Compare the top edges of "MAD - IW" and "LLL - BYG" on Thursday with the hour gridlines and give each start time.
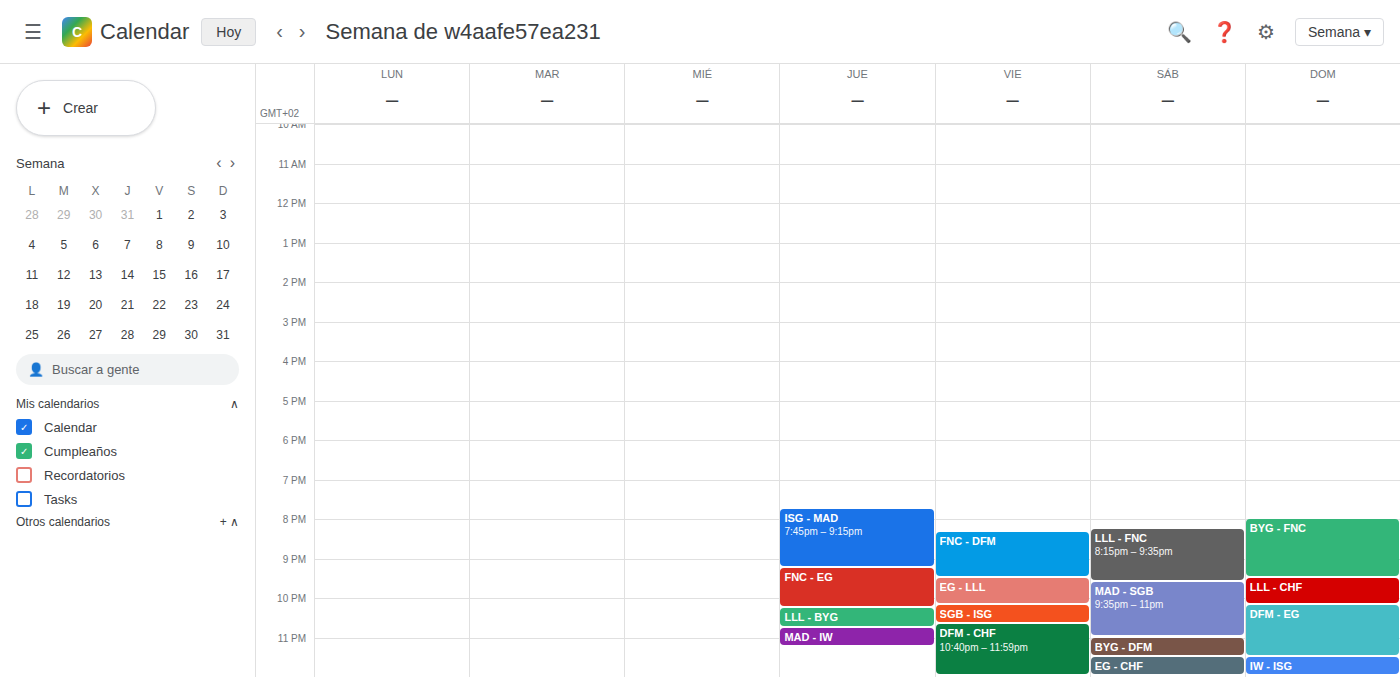
"MAD - IW": 10:45 PM, neither: three quarters of the way from the 10 PM line to the 11 PM line. "LLL - BYG": 10:15 PM, neither: a quarter of the way from the 10 PM line to the 11 PM line.